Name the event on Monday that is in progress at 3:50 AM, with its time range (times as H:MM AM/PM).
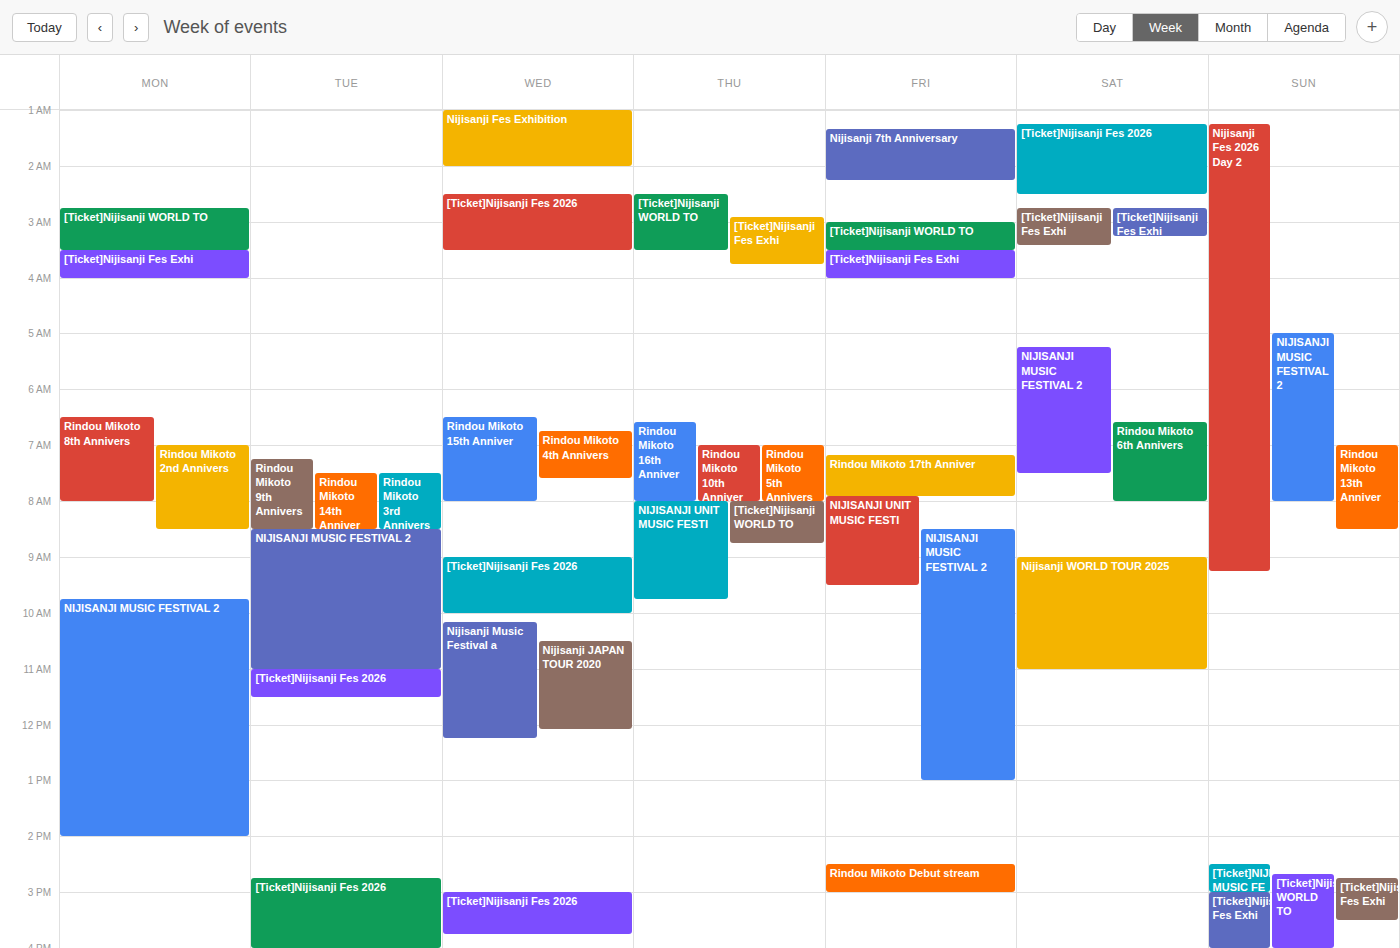
"[Ticket]Nijisanji Fes Exhi", 3:30 AM to 4:00 AM